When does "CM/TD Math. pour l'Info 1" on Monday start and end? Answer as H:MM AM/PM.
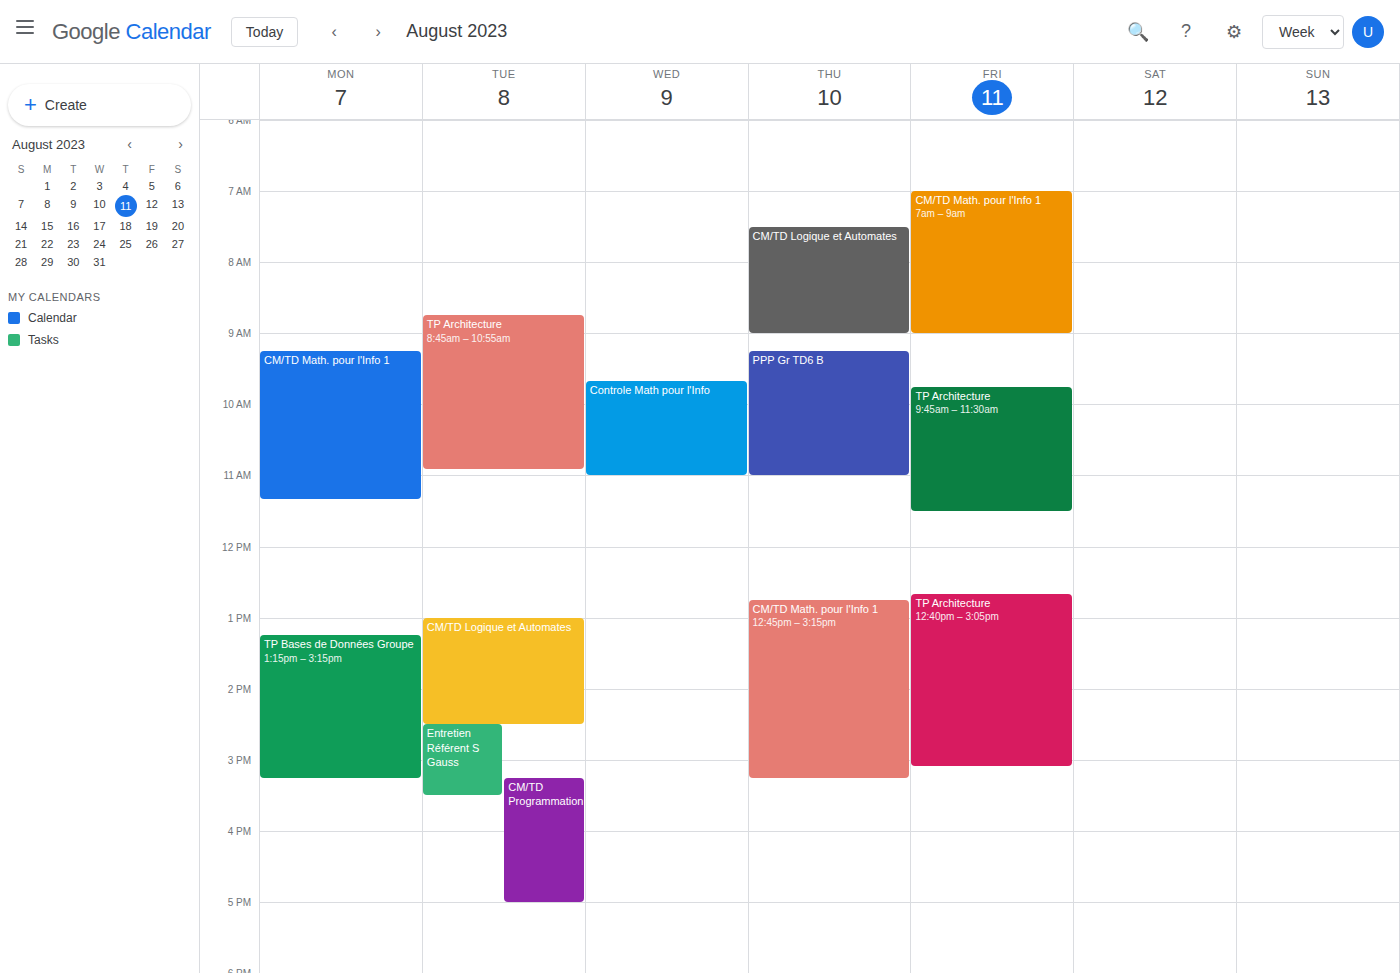
9:15 AM to 11:20 AM